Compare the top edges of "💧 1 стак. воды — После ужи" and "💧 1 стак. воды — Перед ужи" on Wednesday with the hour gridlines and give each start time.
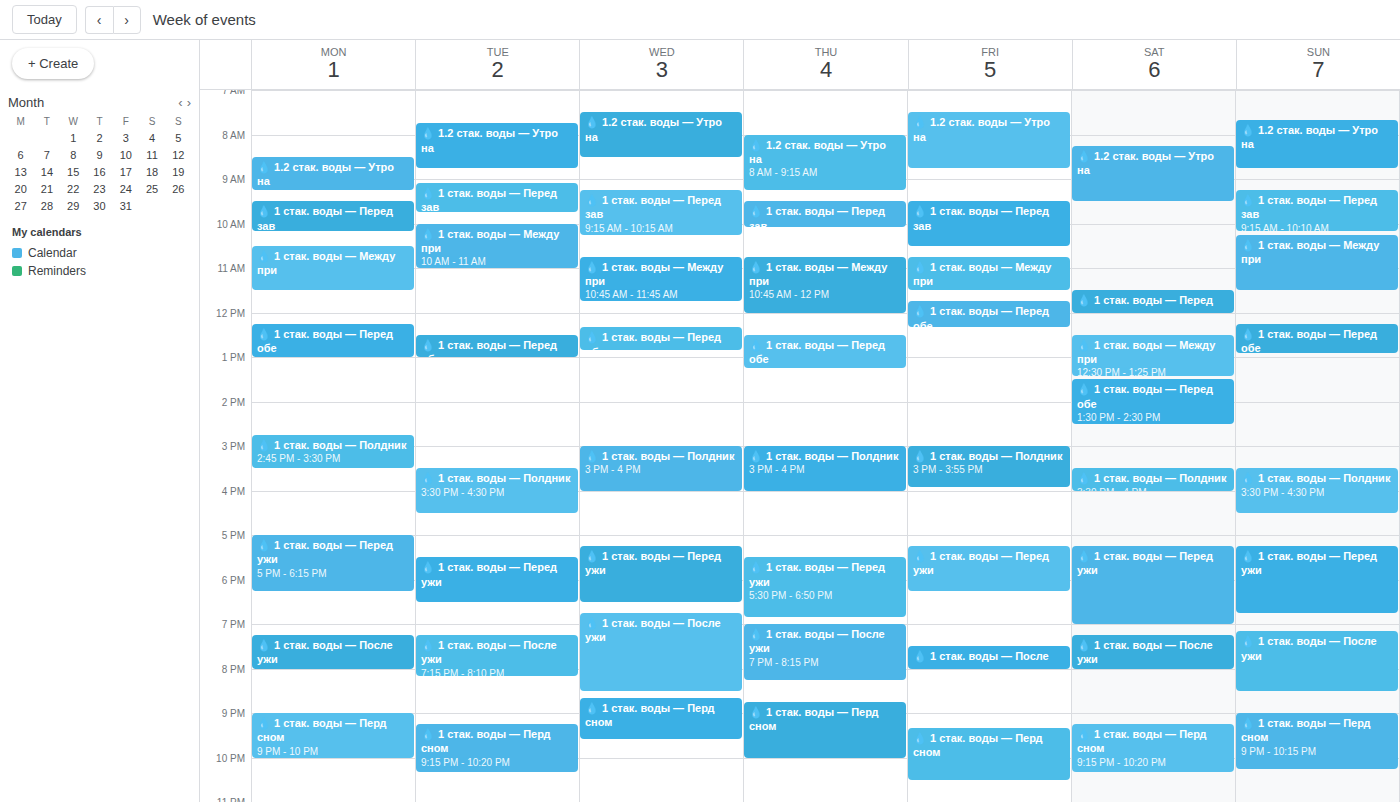
"💧 1 стак. воды — После ужи": 6:45 PM, neither: three quarters of the way from the 6 PM line to the 7 PM line. "💧 1 стак. воды — Перед ужи": 5:15 PM, neither: a quarter of the way from the 5 PM line to the 6 PM line.